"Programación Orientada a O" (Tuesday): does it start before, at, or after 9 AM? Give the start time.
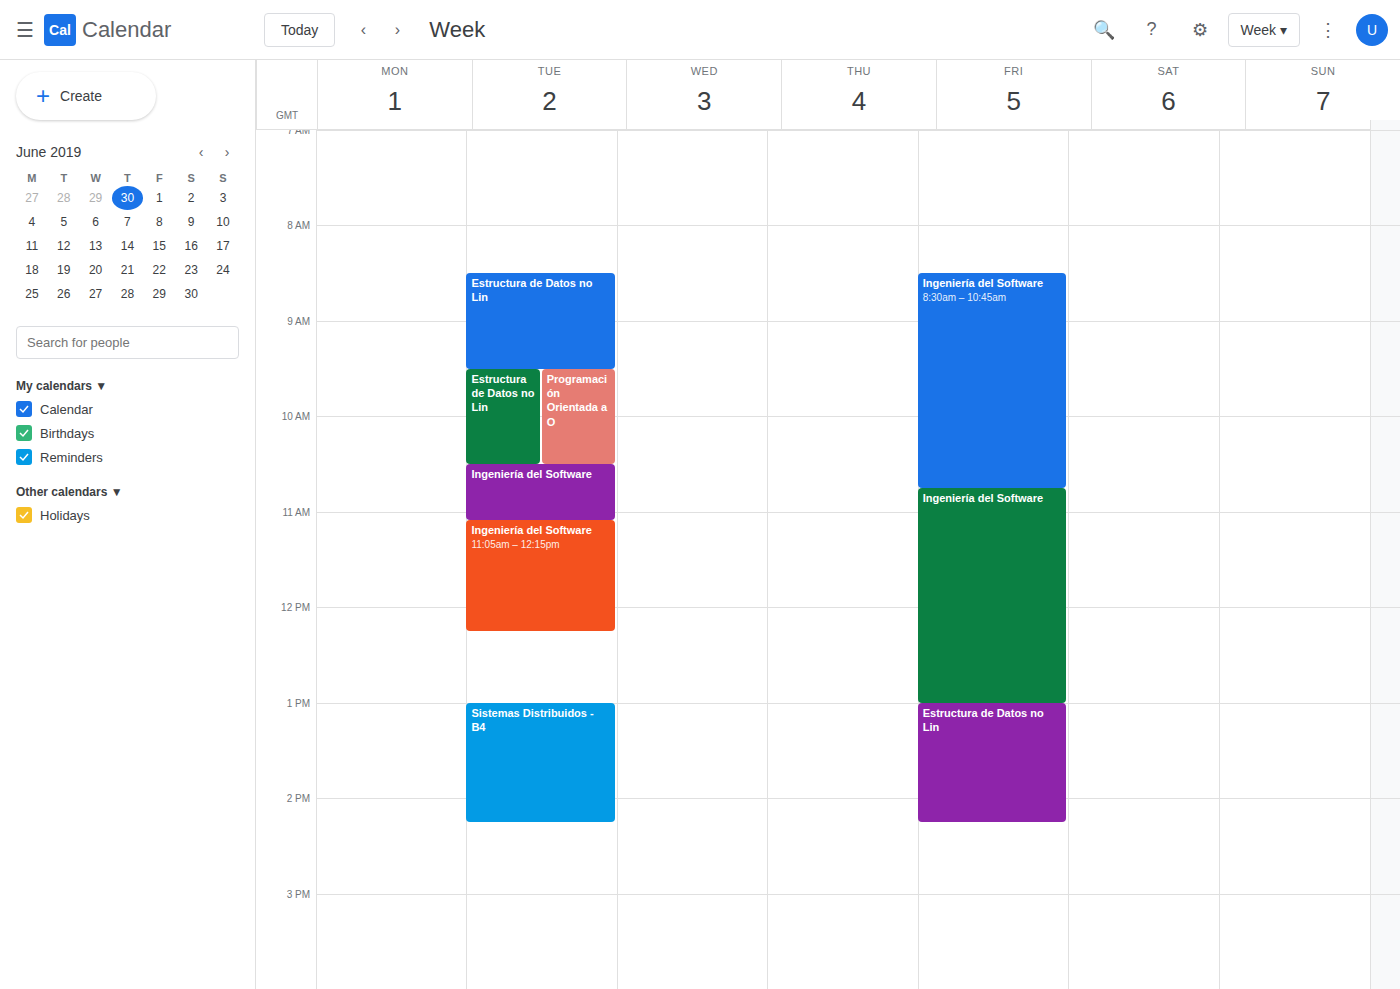
9:30 AM -- after 9 AM, 30 minutes below the 9 AM line.